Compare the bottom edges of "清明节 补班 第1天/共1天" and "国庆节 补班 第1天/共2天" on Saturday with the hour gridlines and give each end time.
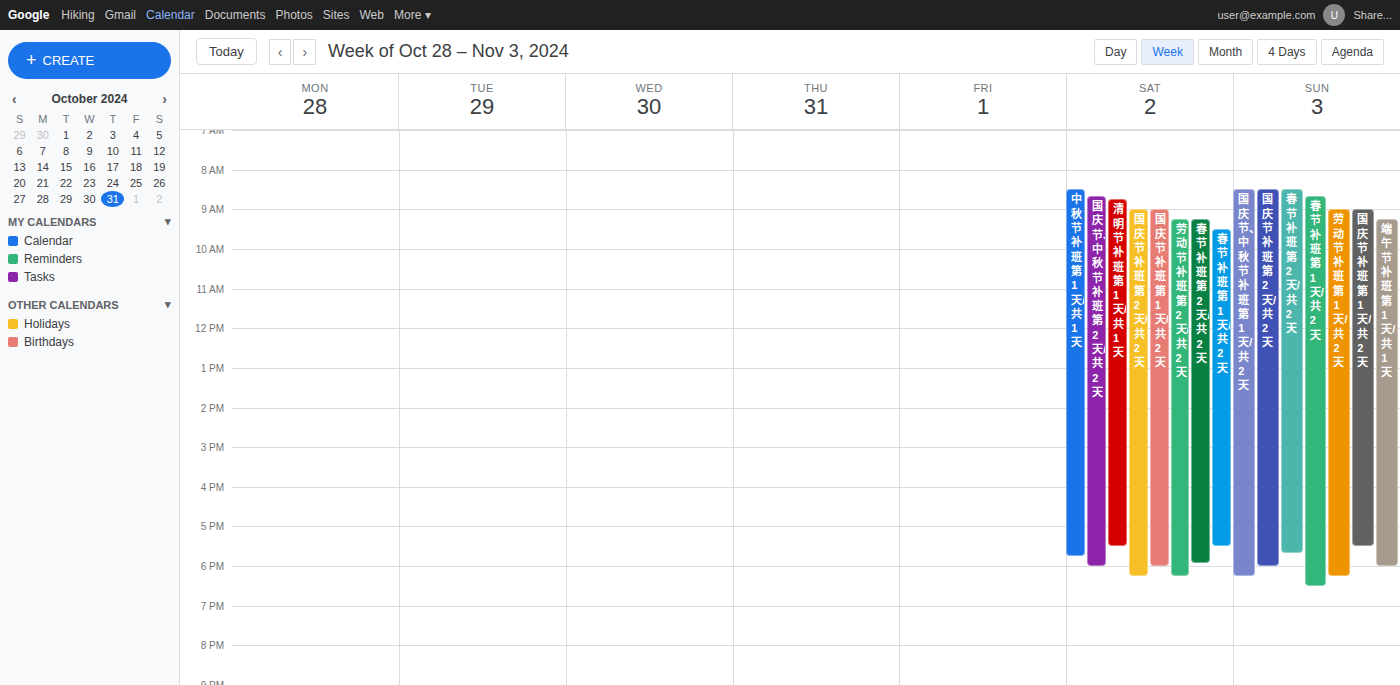
"清明节 补班 第1天/共1天": 5:30 PM, halfway between the 5 PM and 6 PM lines. "国庆节 补班 第1天/共2天": 6:00 PM, exactly on the 6 PM line.